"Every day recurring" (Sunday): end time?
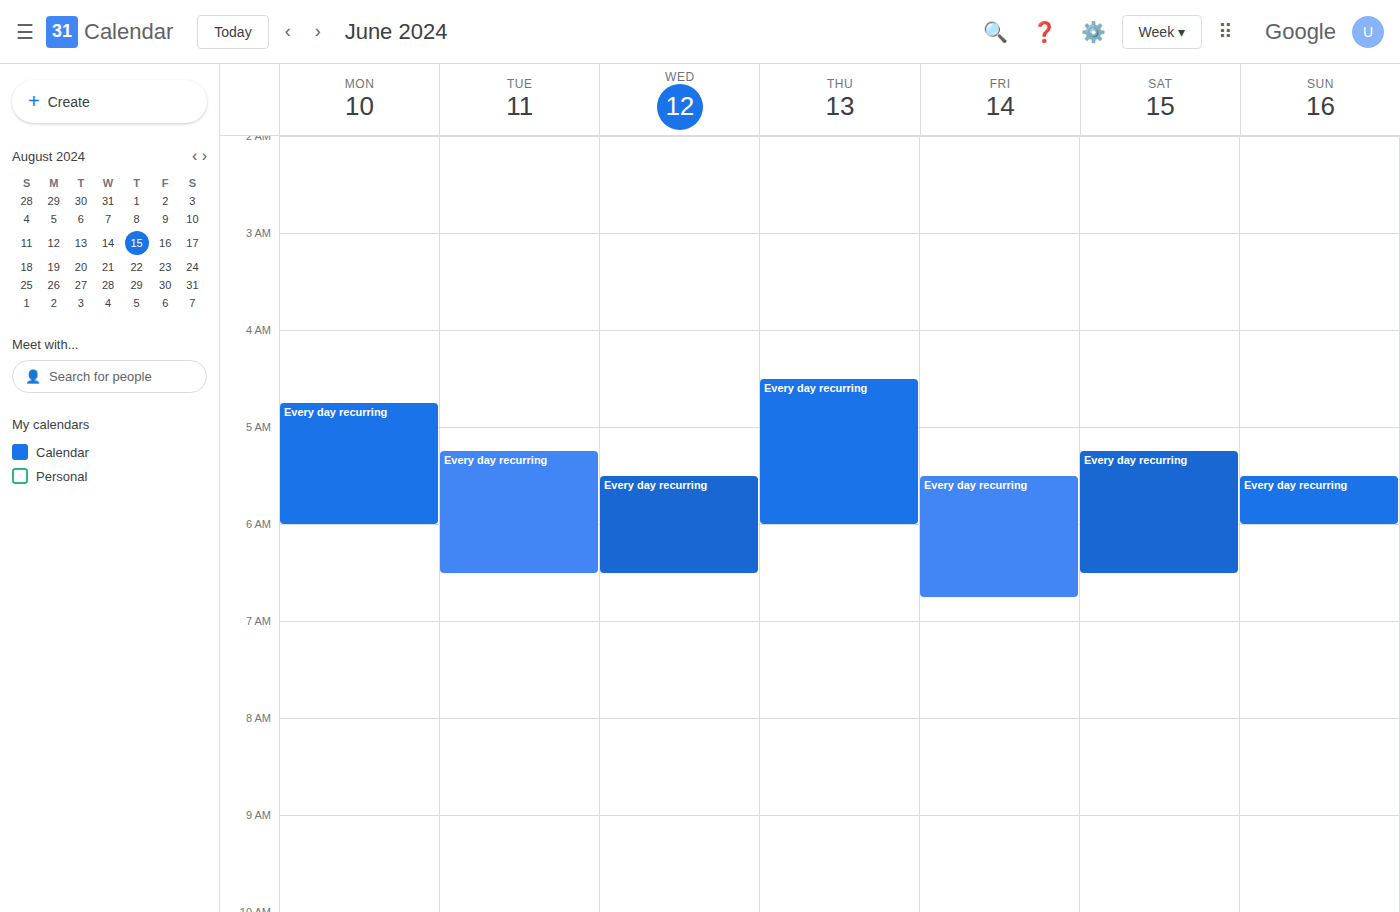
6:00 AM